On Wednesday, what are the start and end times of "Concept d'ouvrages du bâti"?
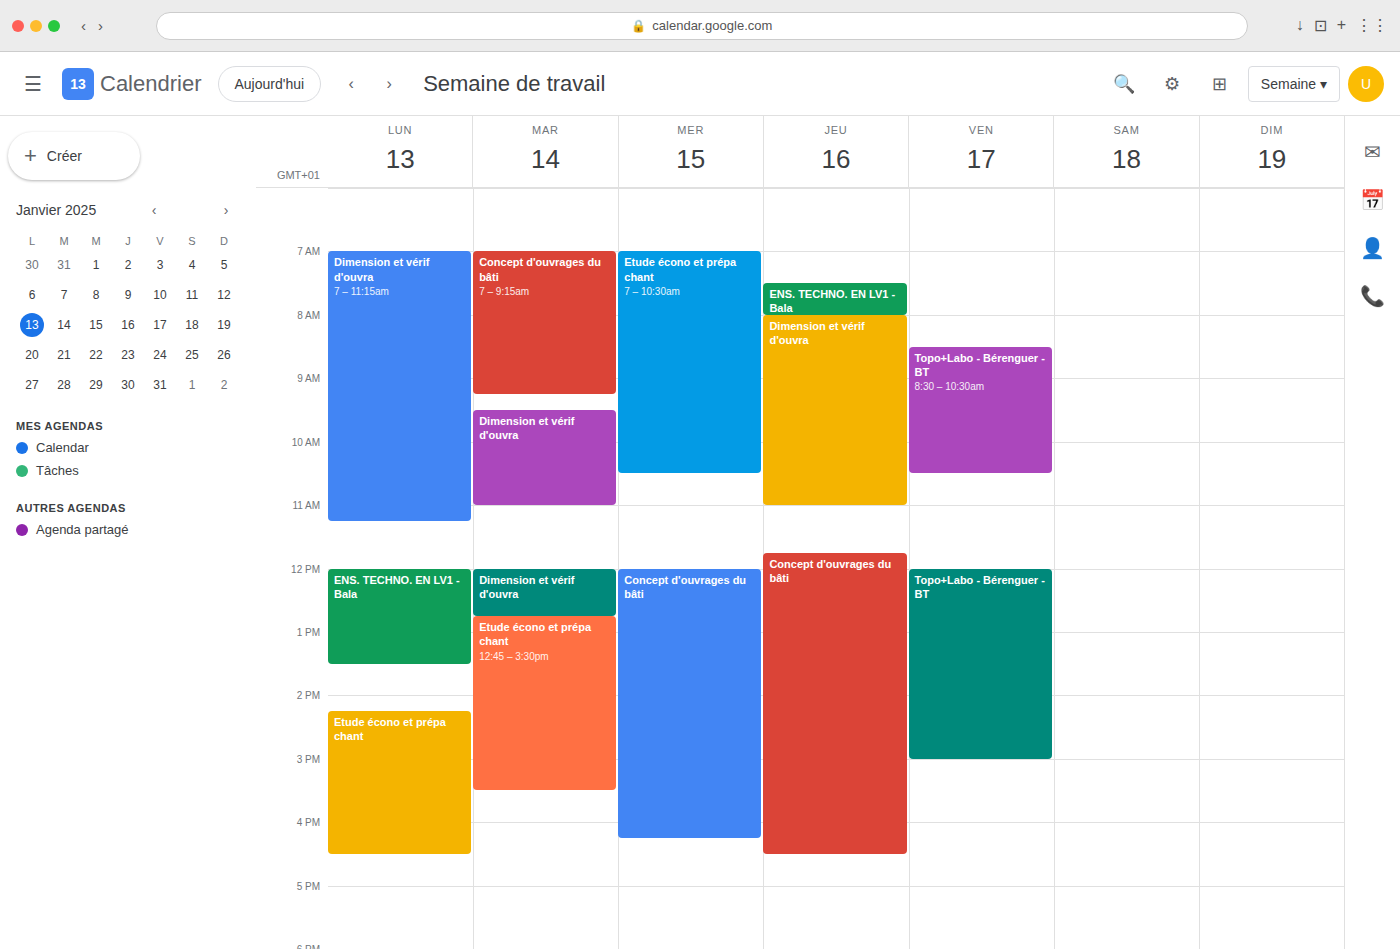
12:00 PM to 4:15 PM